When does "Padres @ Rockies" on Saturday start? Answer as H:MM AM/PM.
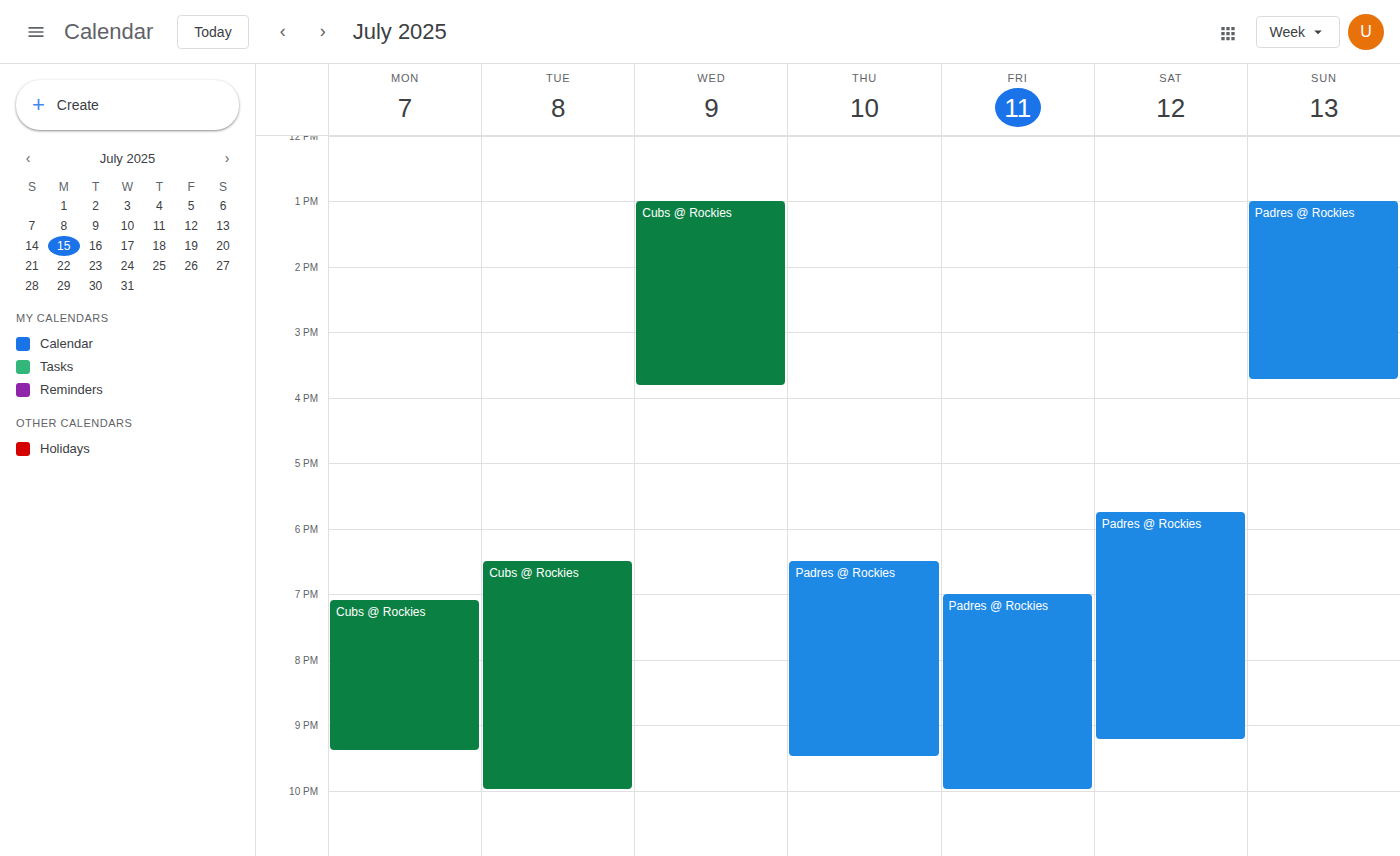
5:45 PM